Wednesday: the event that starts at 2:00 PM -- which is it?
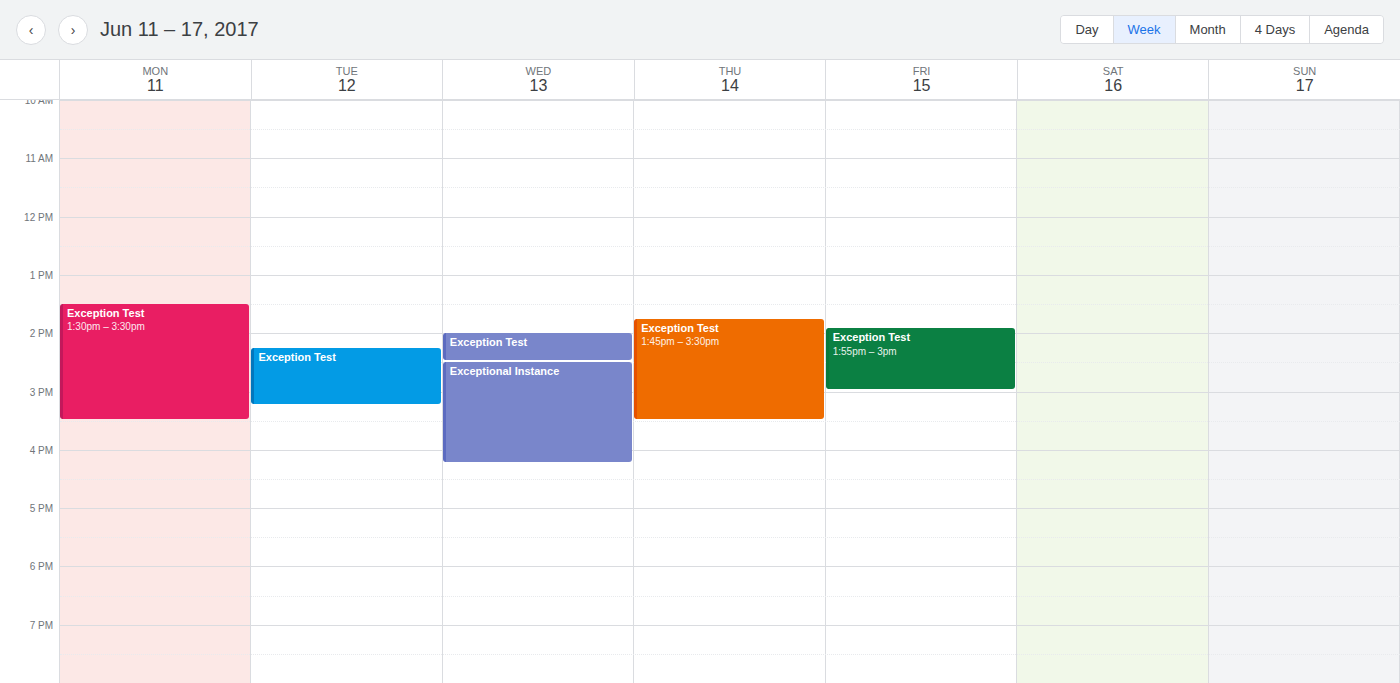
"Exception Test"